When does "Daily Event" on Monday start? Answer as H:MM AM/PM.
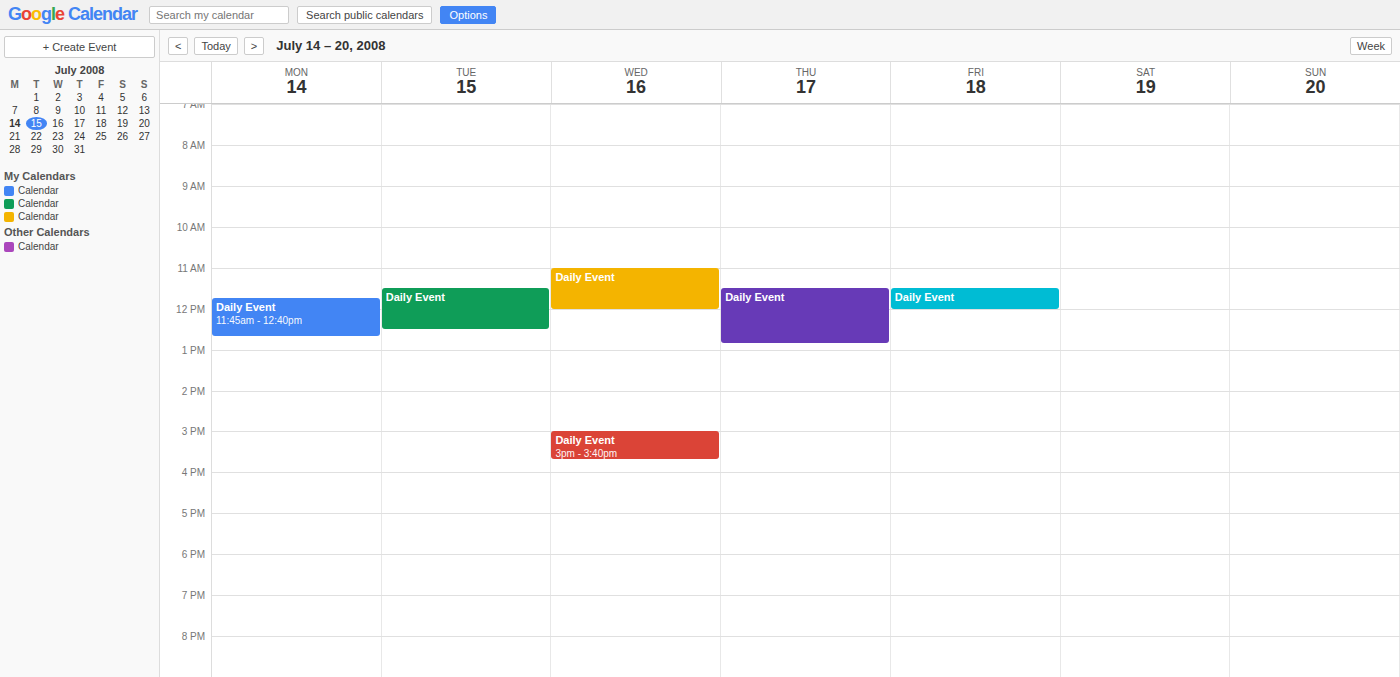
11:45 AM